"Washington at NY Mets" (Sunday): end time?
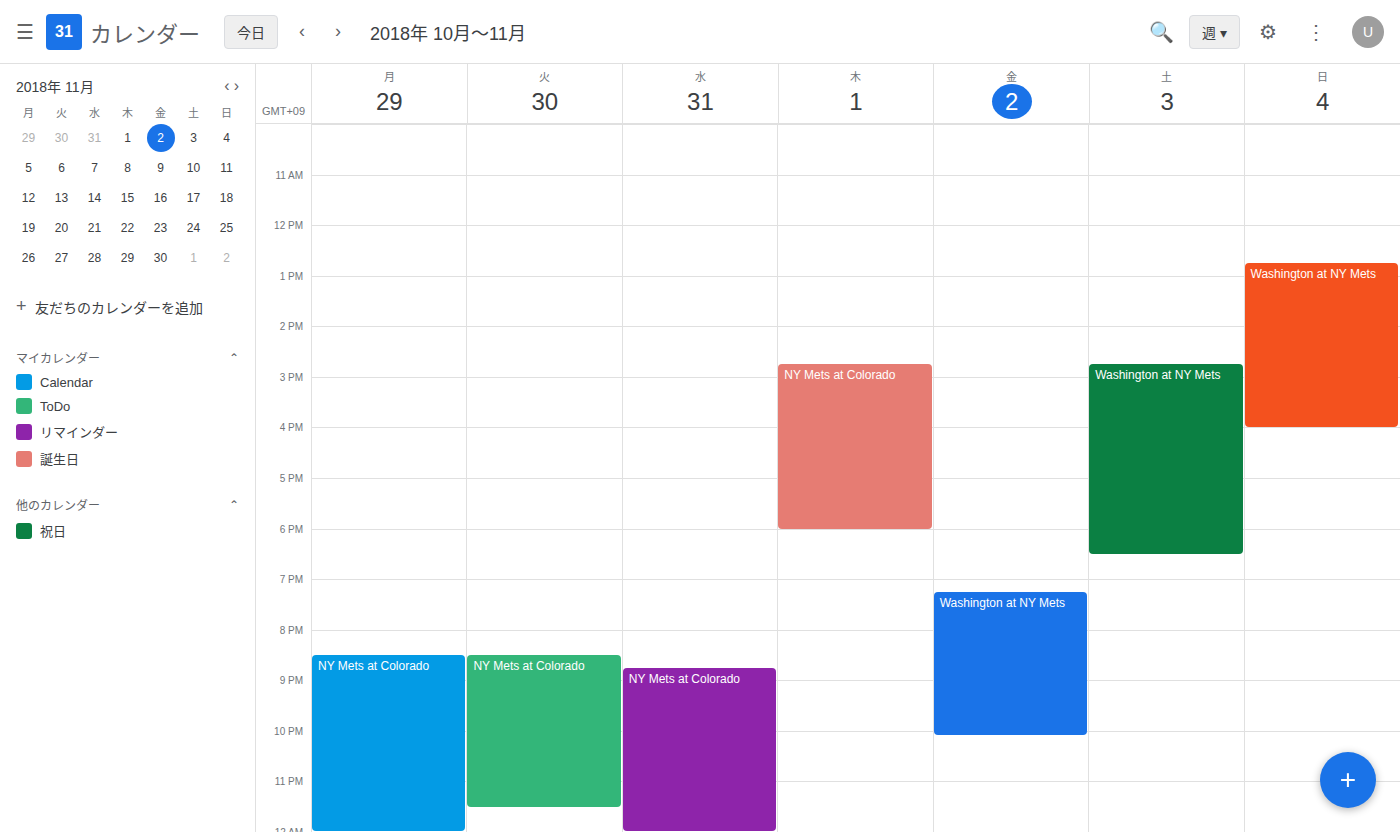
4:00 PM